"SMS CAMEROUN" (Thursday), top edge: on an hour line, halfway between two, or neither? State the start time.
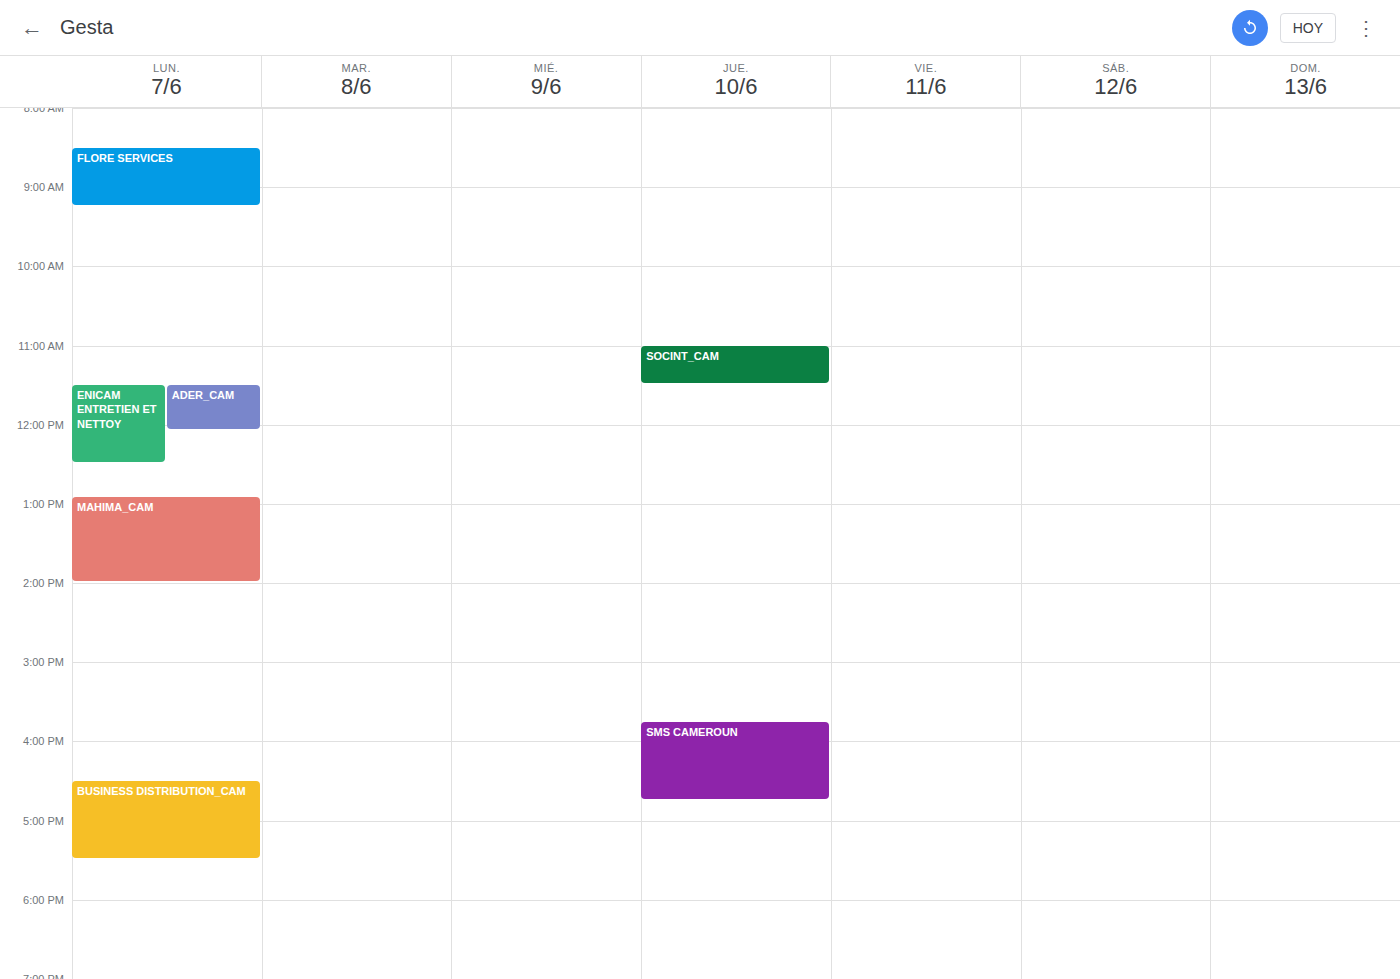
3:45 PM -- neither: three quarters of the way from the 3 PM line to the 4 PM line.